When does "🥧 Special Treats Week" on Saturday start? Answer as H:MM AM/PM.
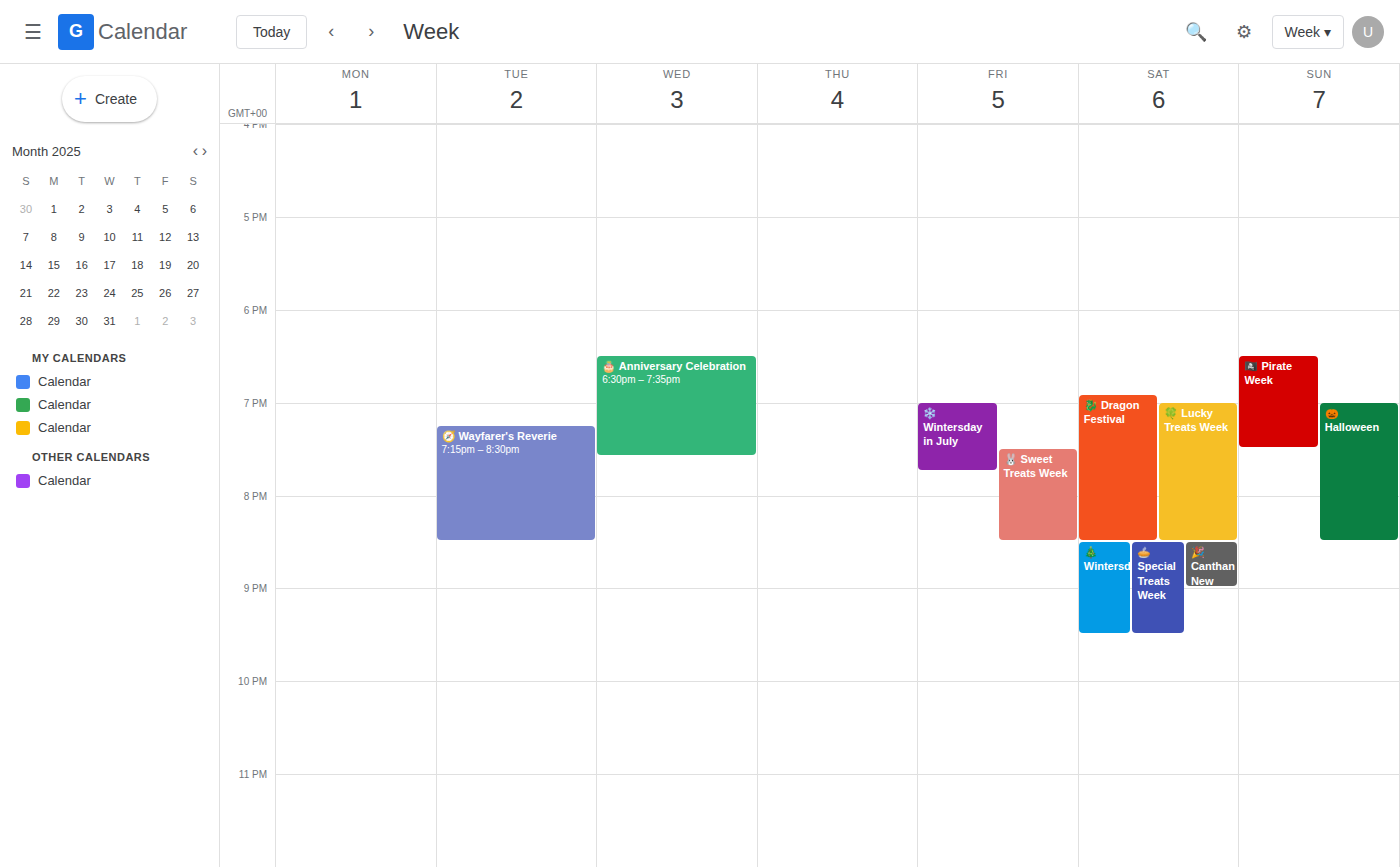
8:30 PM